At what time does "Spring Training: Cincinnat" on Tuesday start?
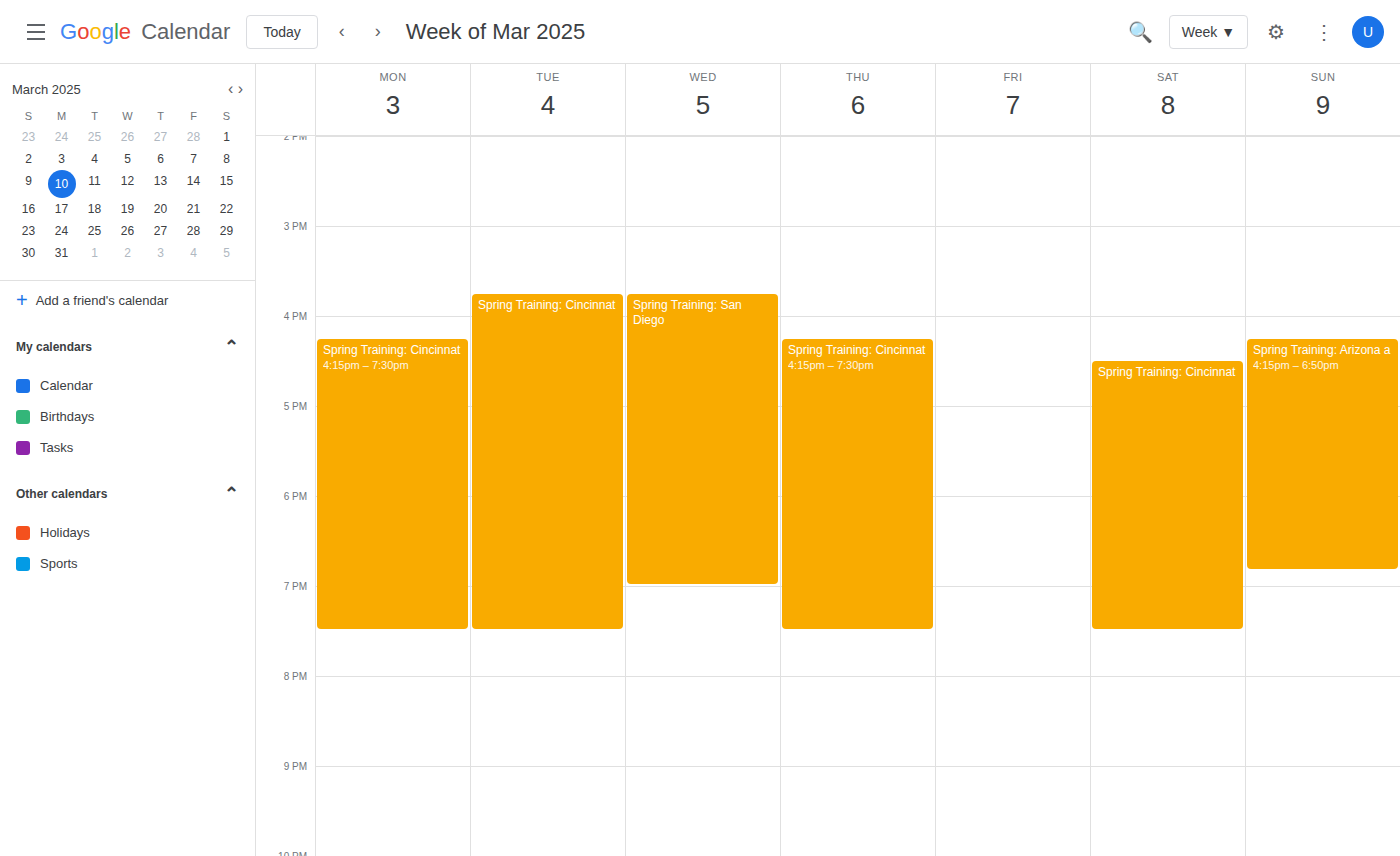
3:45 PM